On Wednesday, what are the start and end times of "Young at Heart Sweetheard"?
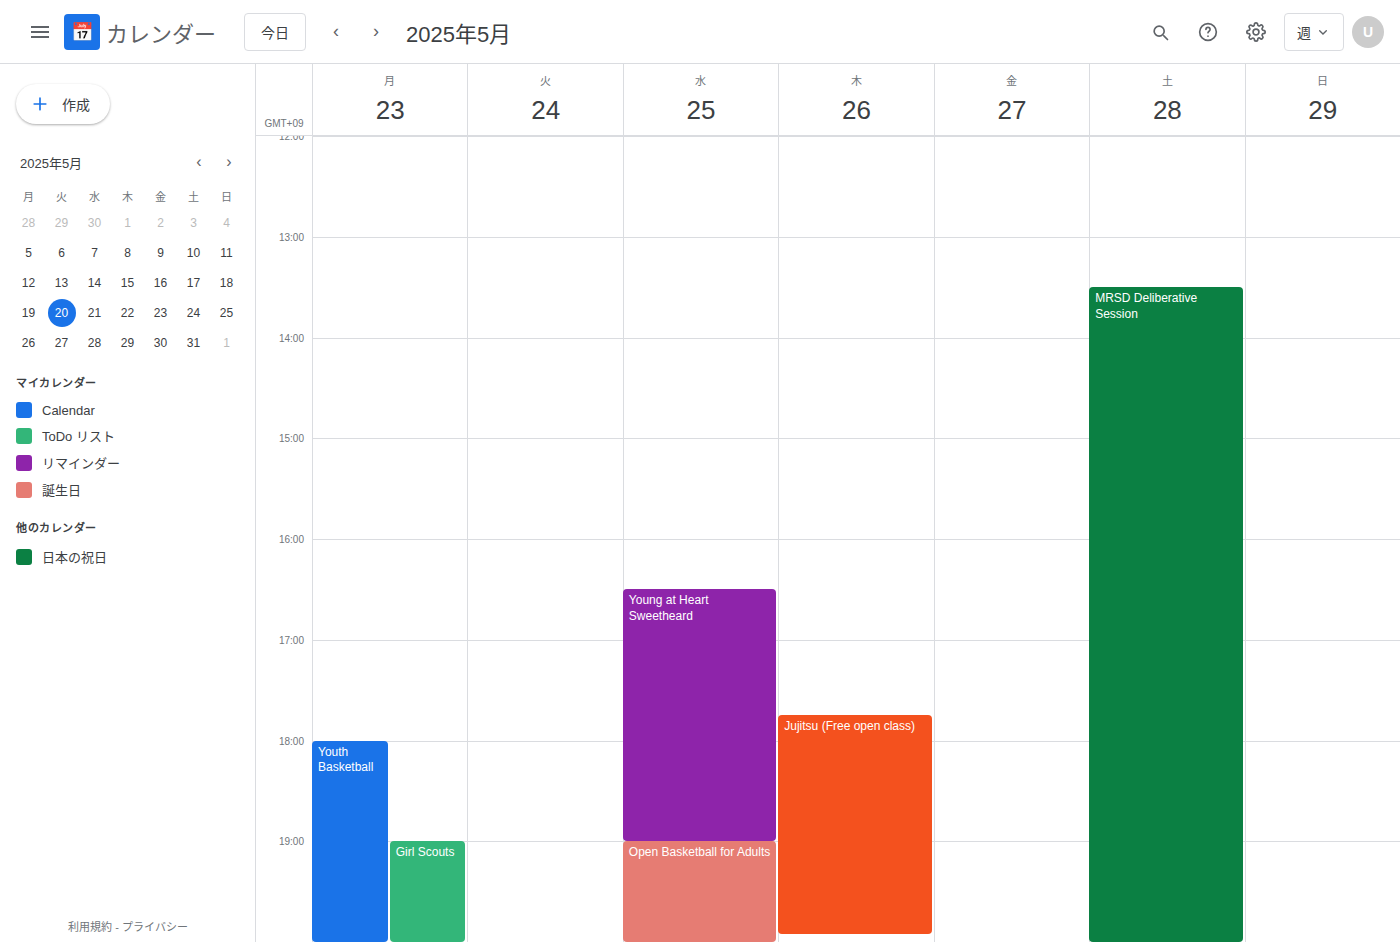
4:30 PM to 7:00 PM